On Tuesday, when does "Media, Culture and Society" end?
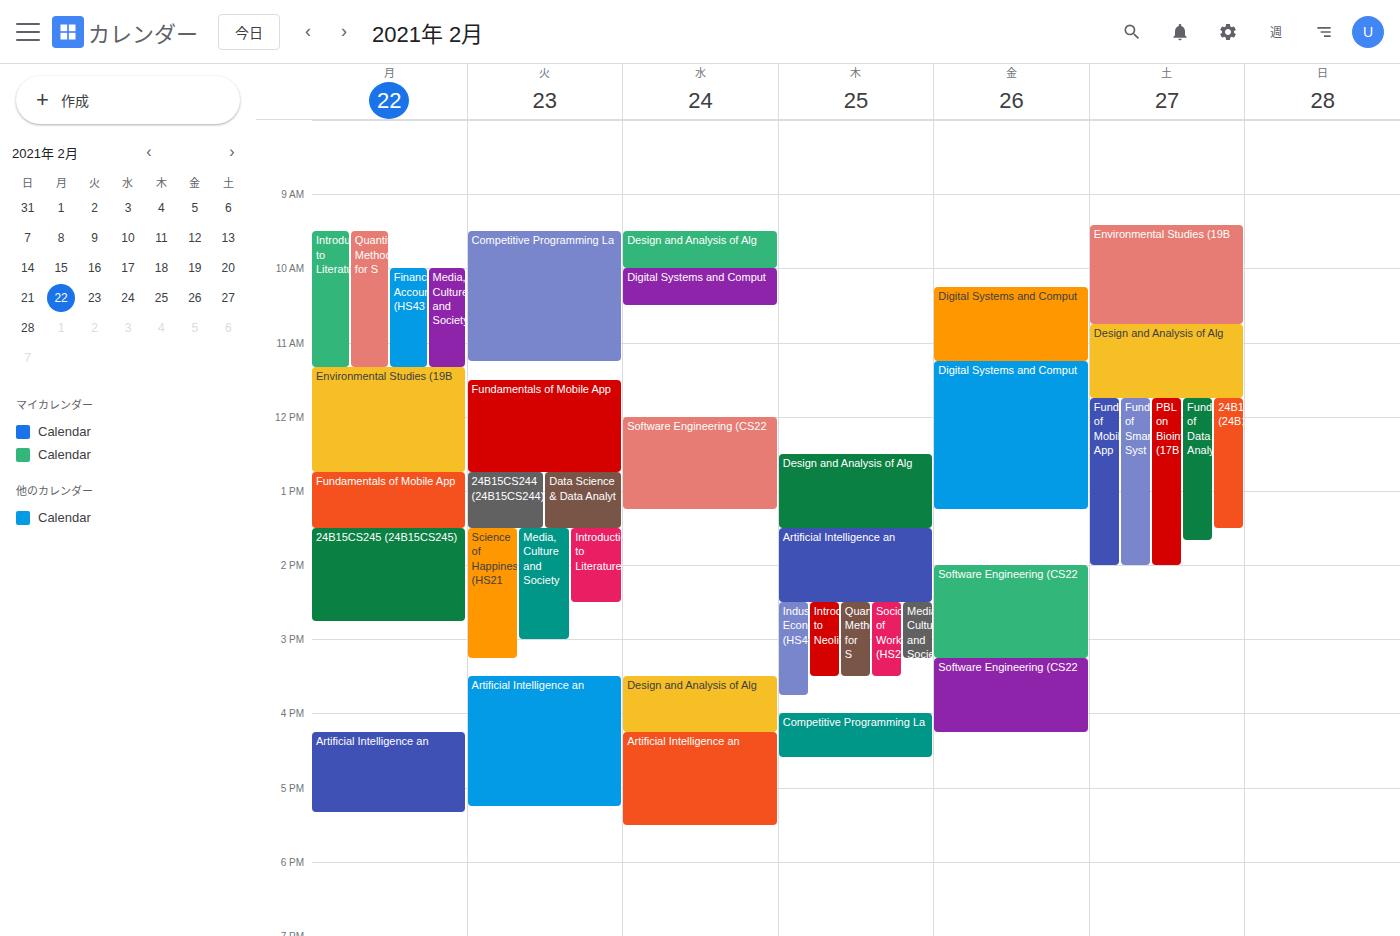
3:00 PM